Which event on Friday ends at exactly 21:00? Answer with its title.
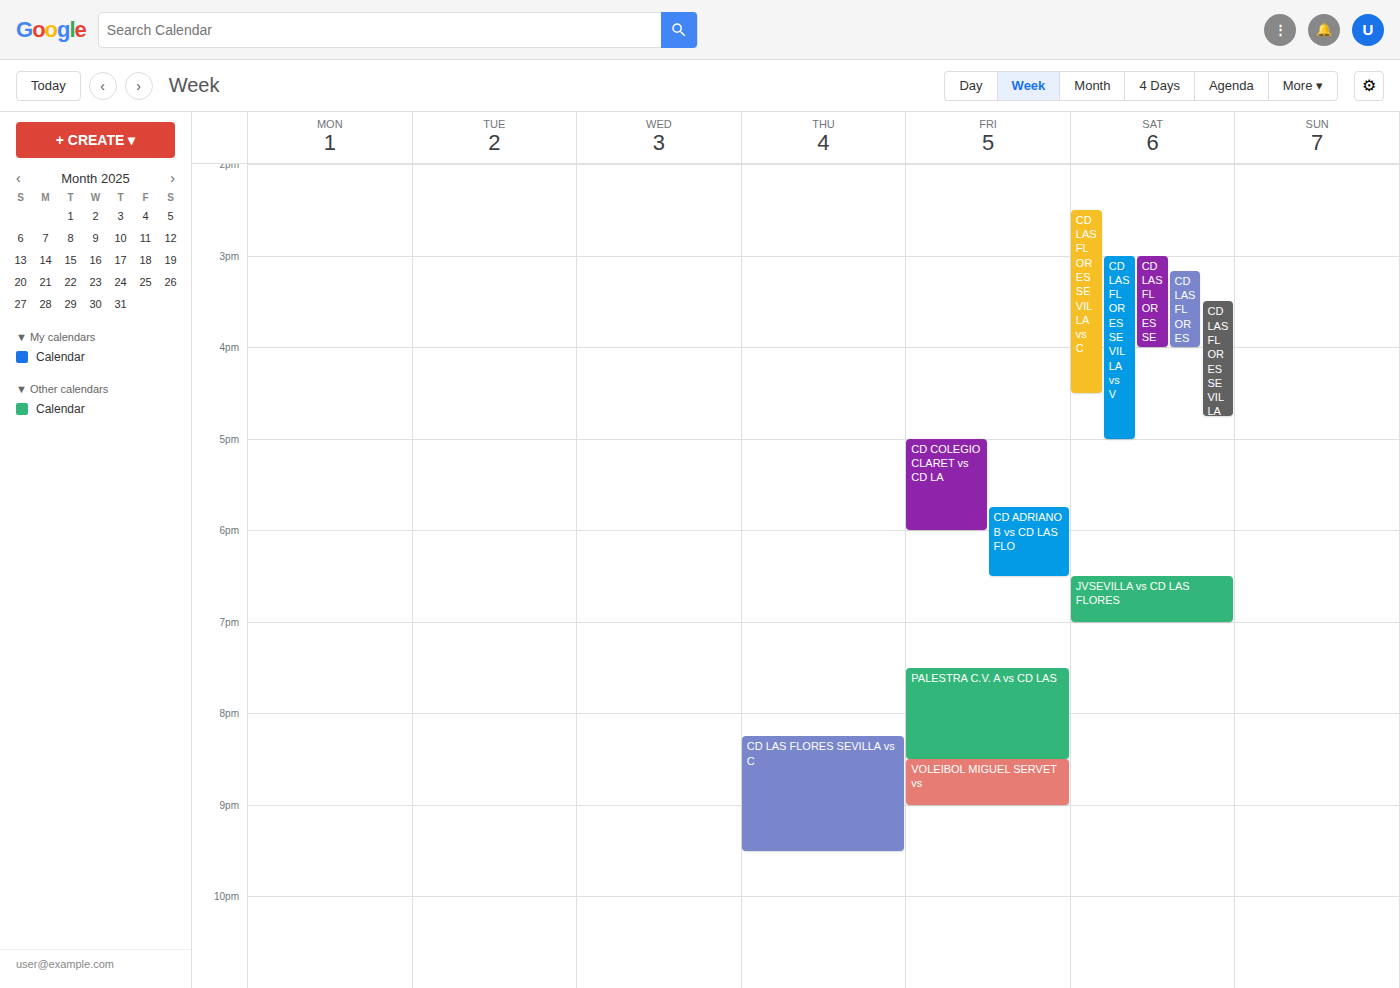
"VOLEIBOL MIGUEL SERVET vs"